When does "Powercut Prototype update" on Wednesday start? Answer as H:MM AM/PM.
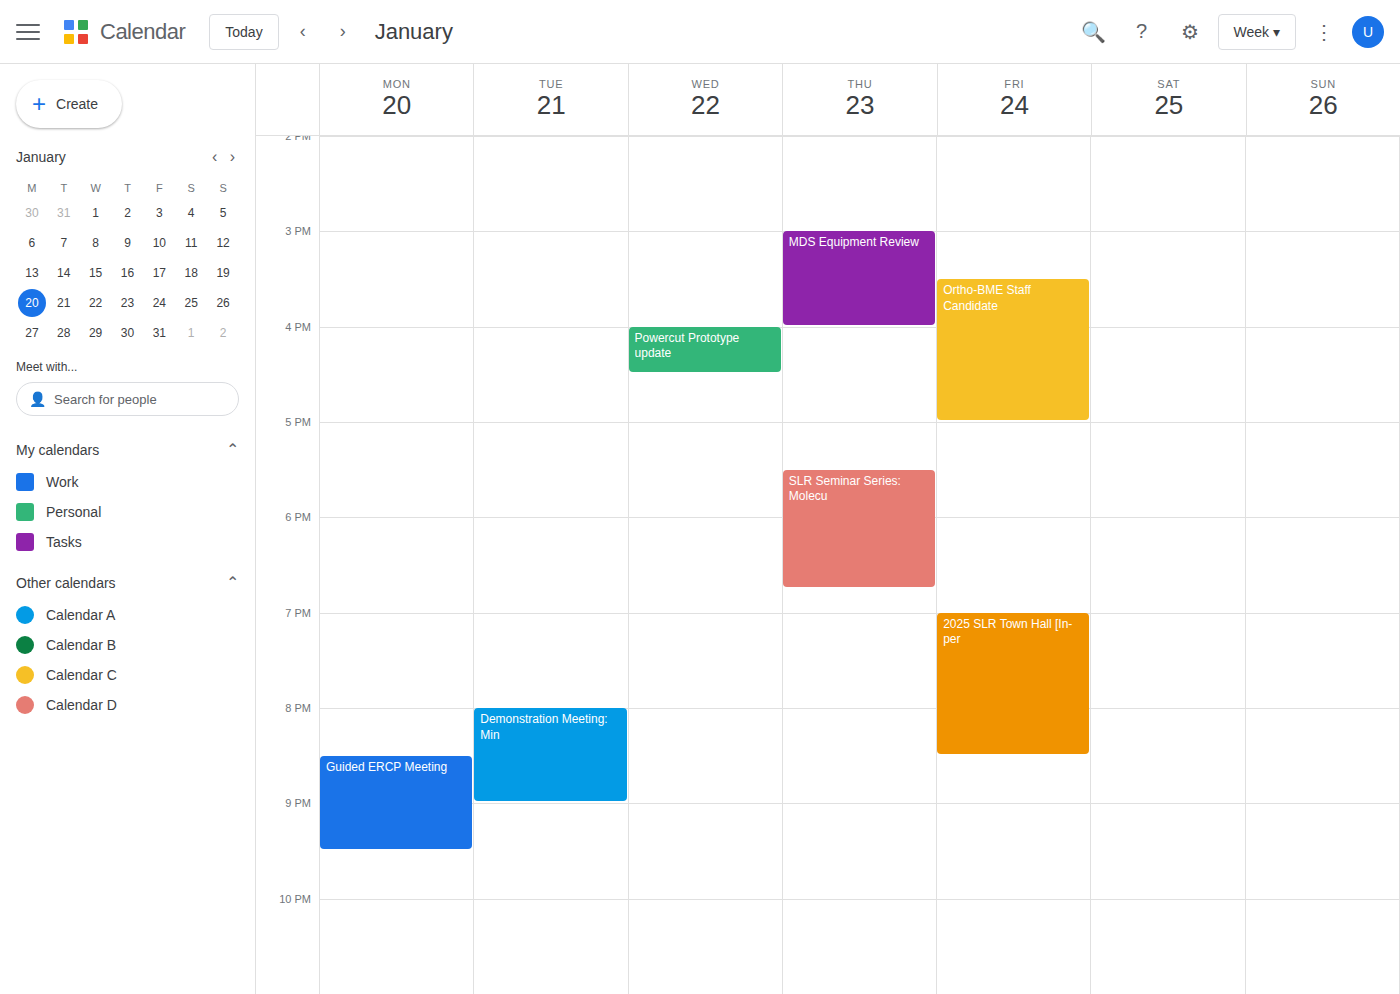
4:00 PM